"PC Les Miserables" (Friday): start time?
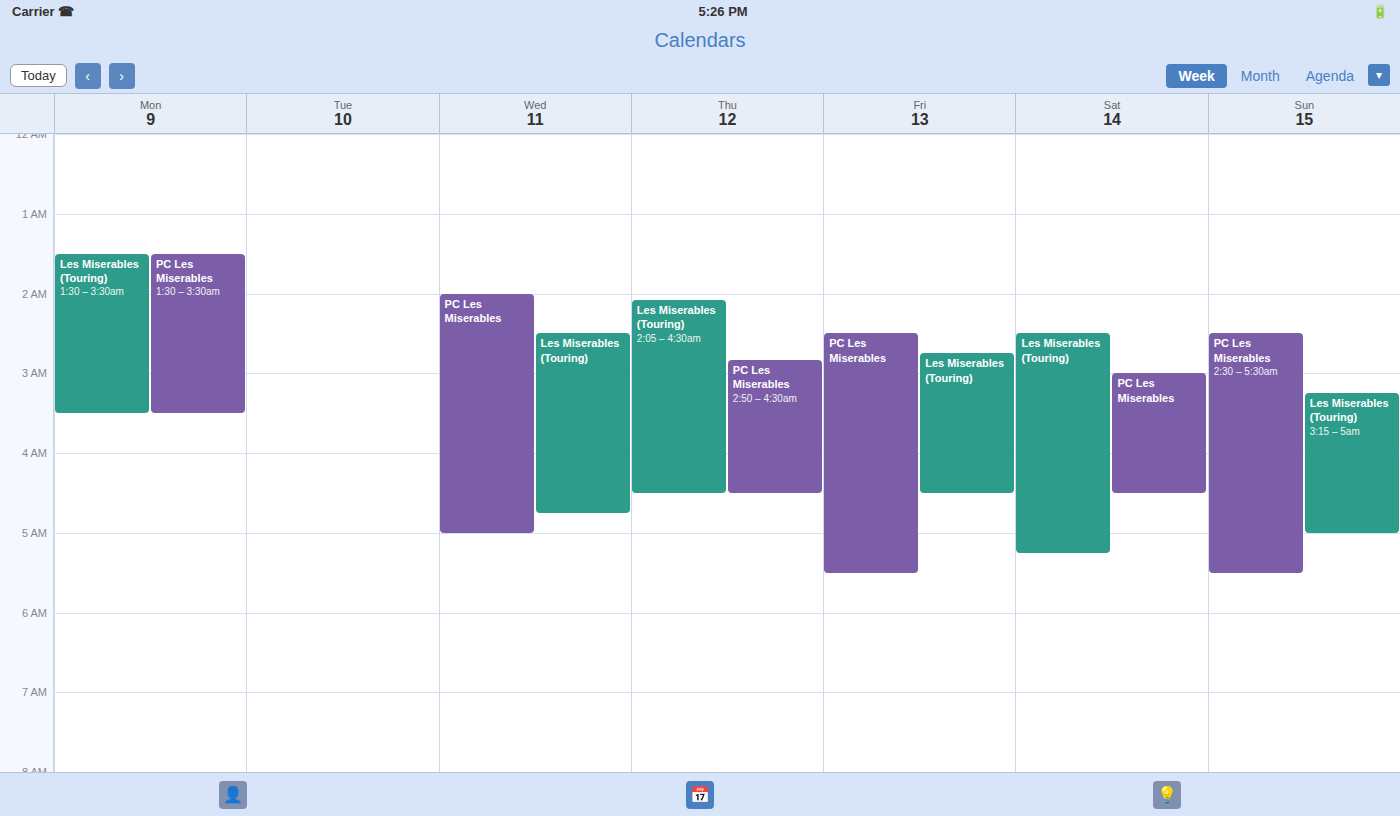
02:30